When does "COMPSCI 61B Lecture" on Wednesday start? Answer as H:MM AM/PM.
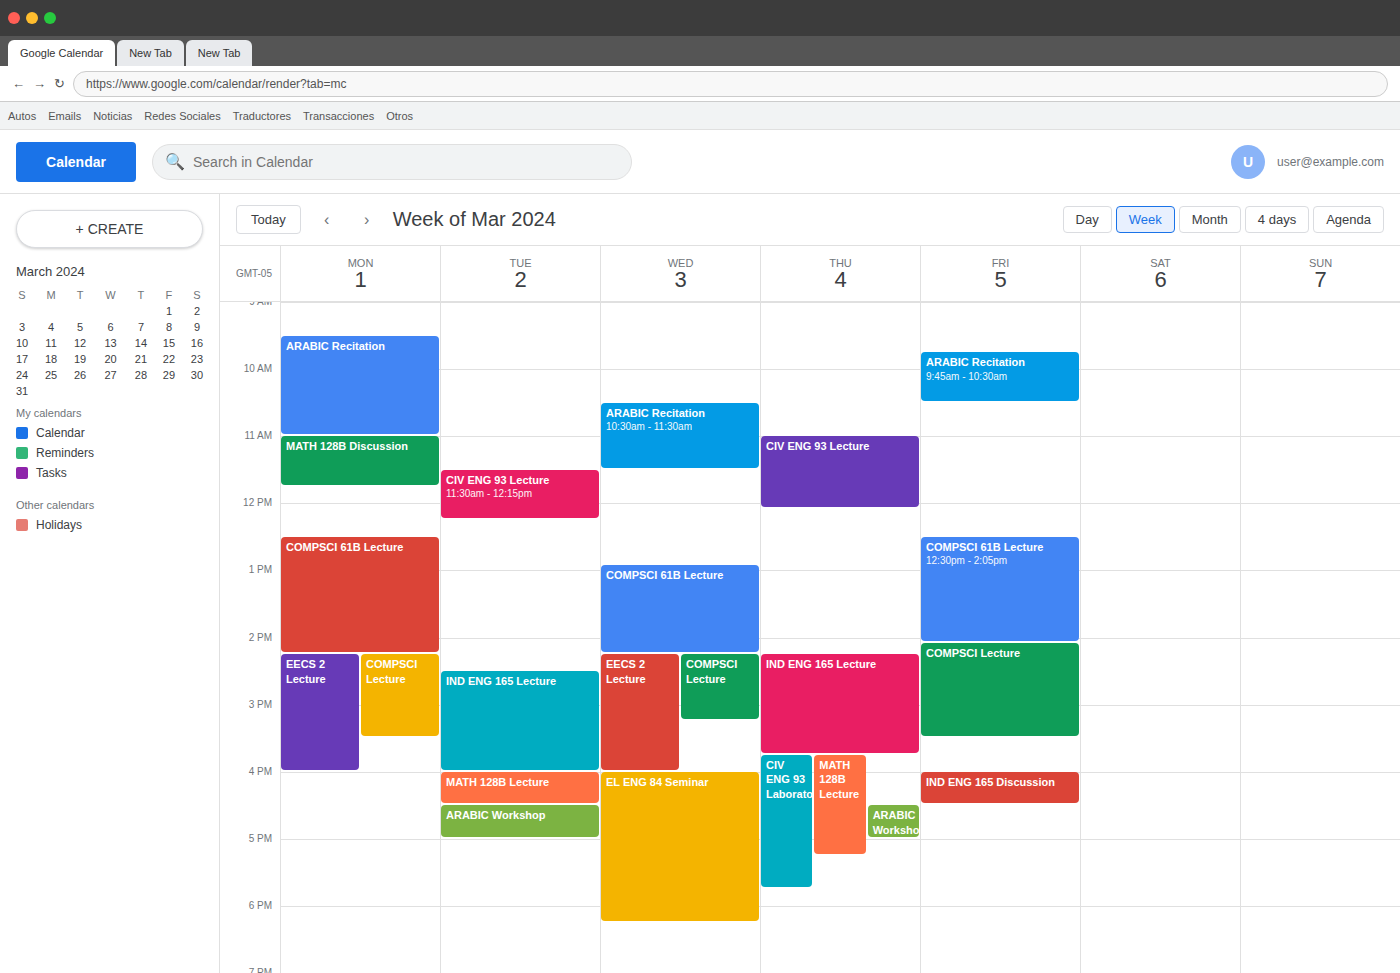
12:55 PM